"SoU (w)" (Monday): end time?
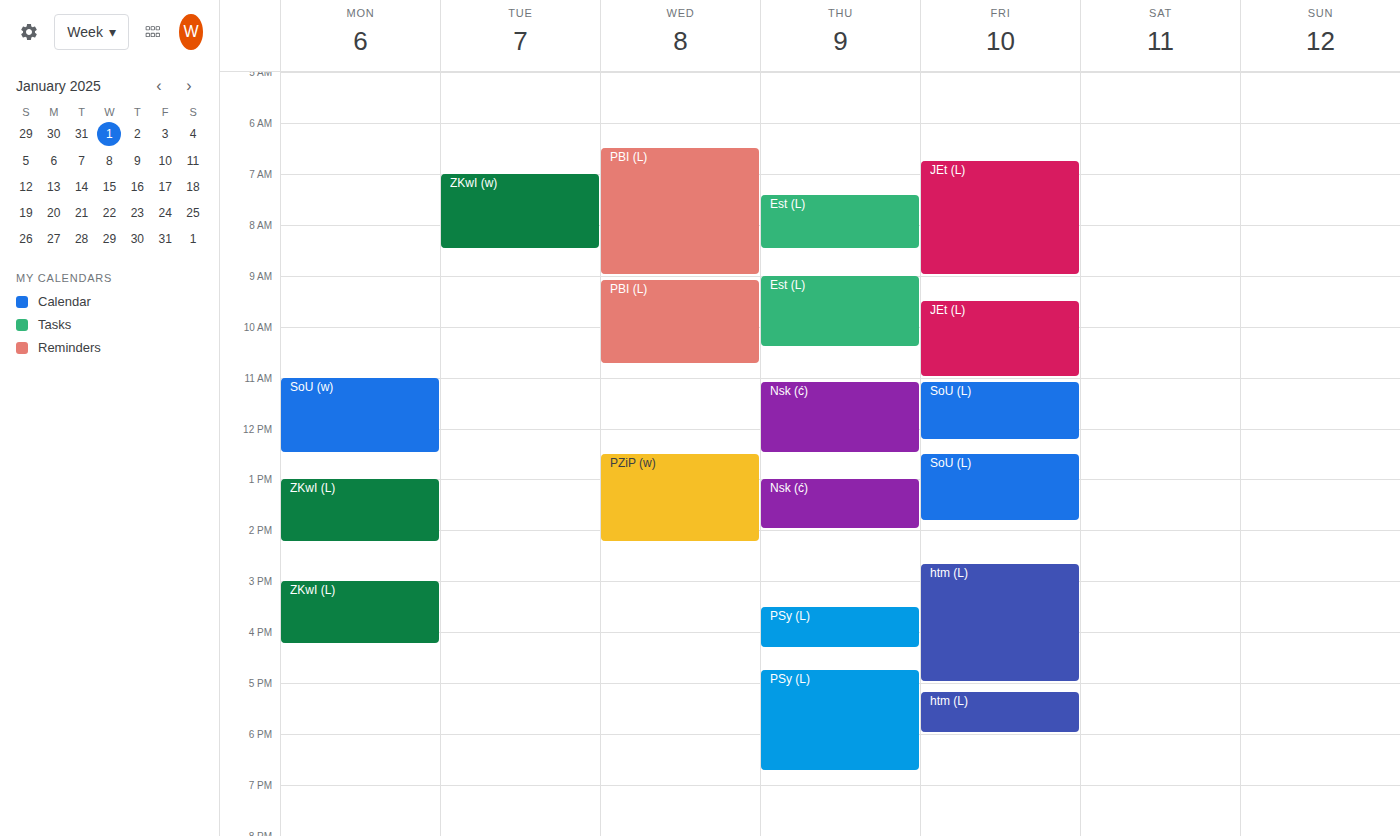
12:30 PM